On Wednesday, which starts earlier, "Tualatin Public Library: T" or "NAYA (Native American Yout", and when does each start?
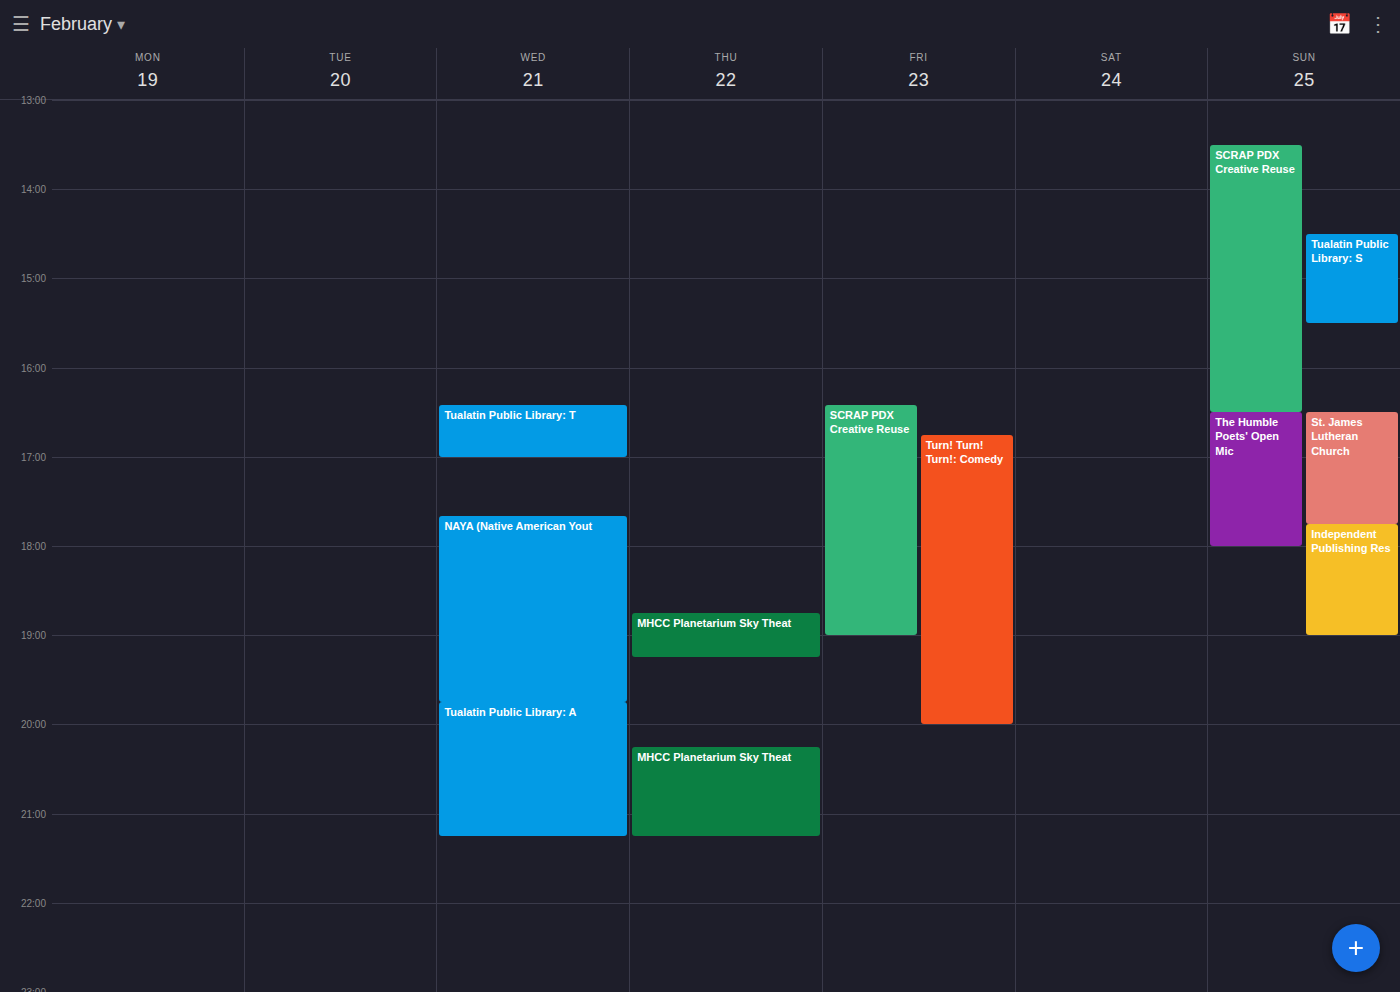
"Tualatin Public Library: T" 4:25 PM; "NAYA (Native American Yout" 5:40 PM.